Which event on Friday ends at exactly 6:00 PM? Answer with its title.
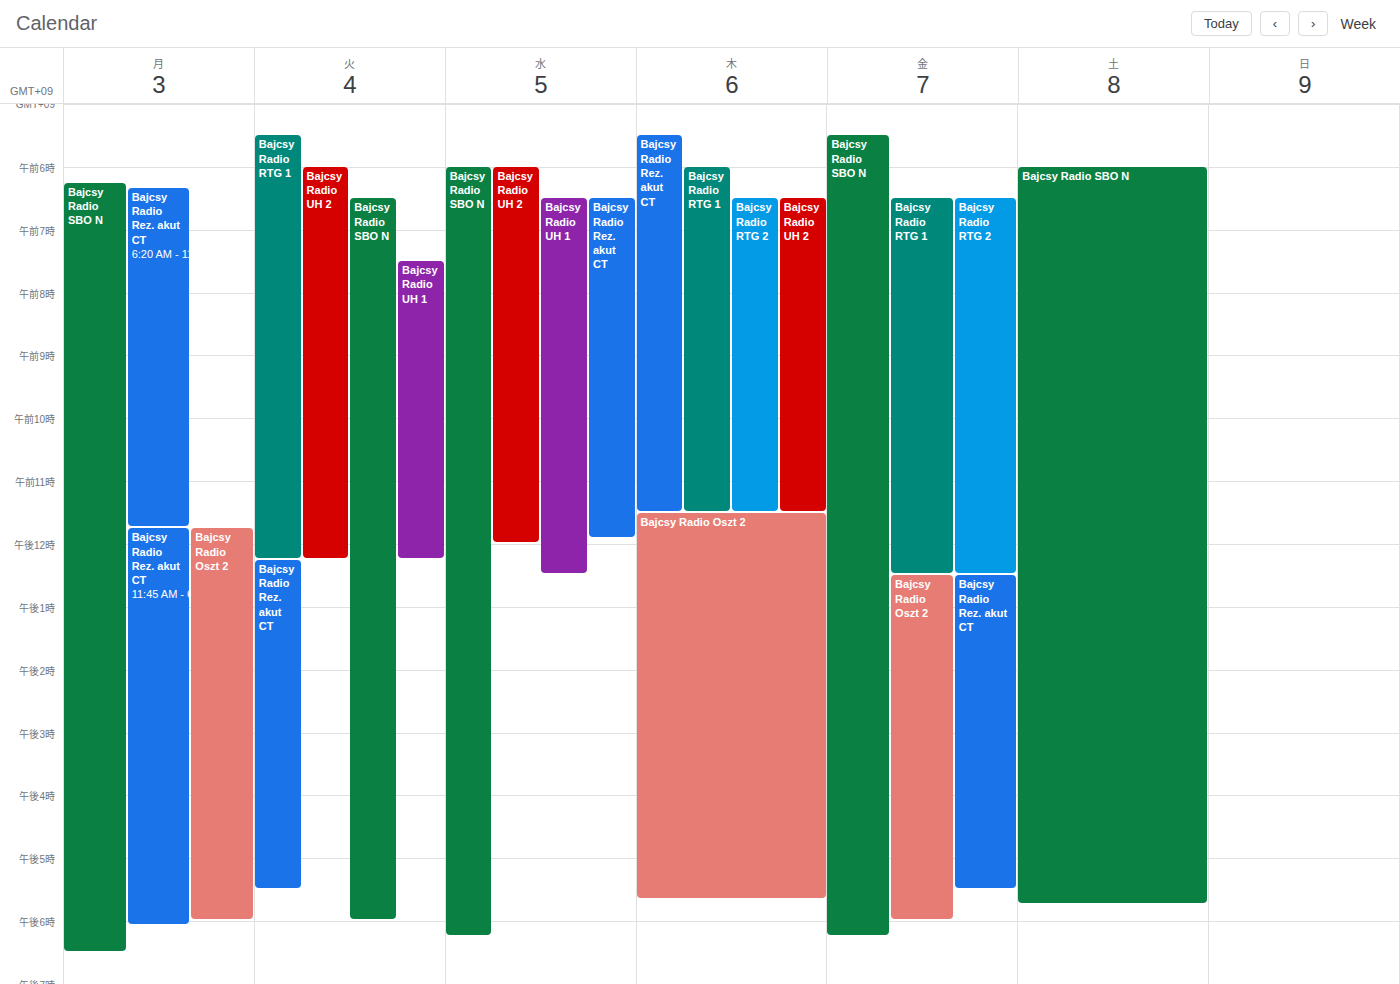
"Bajcsy Radio Oszt 2"